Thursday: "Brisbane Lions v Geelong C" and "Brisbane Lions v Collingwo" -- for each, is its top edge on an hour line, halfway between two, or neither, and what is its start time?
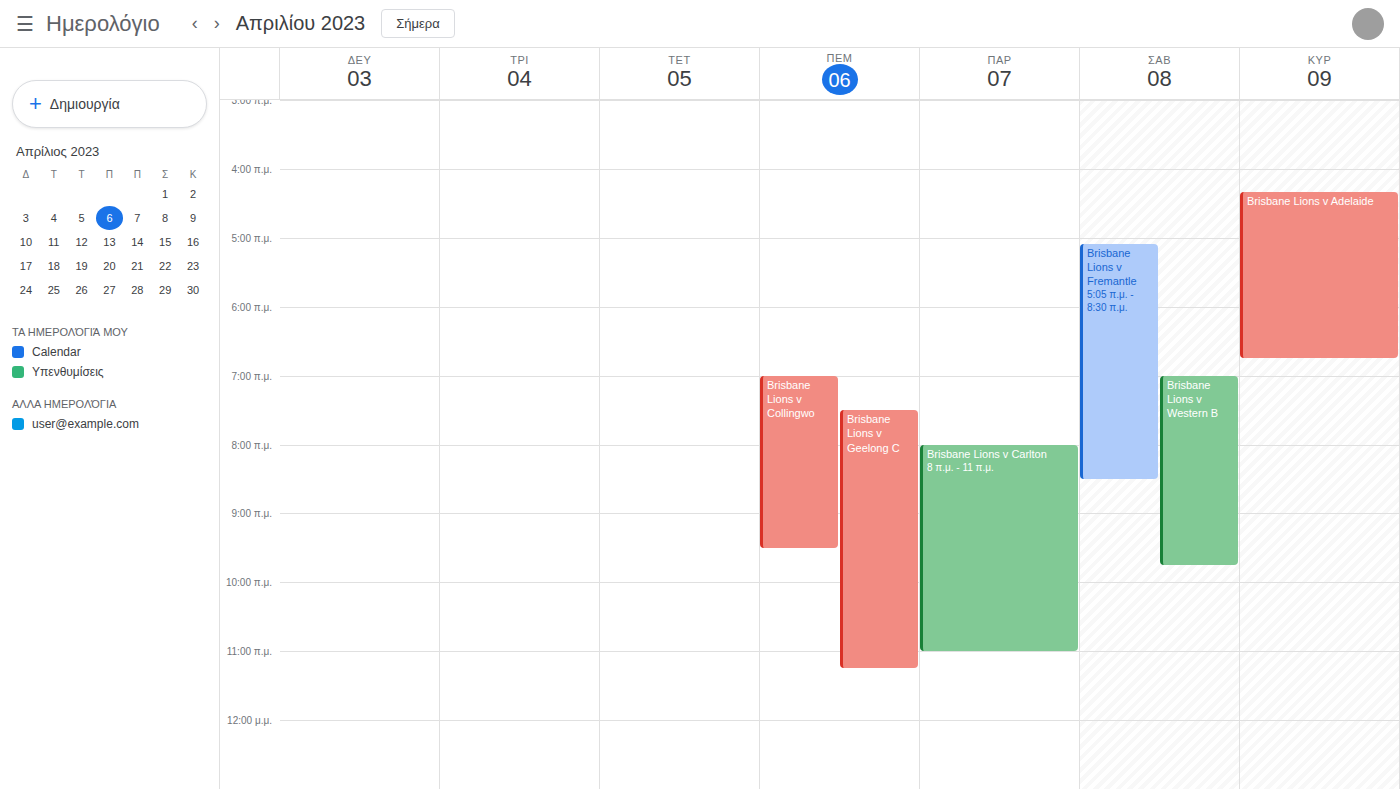
"Brisbane Lions v Geelong C": 7:30 AM, halfway between the 7 AM and 8 AM lines. "Brisbane Lions v Collingwo": 7:00 AM, exactly on the 7 AM line.